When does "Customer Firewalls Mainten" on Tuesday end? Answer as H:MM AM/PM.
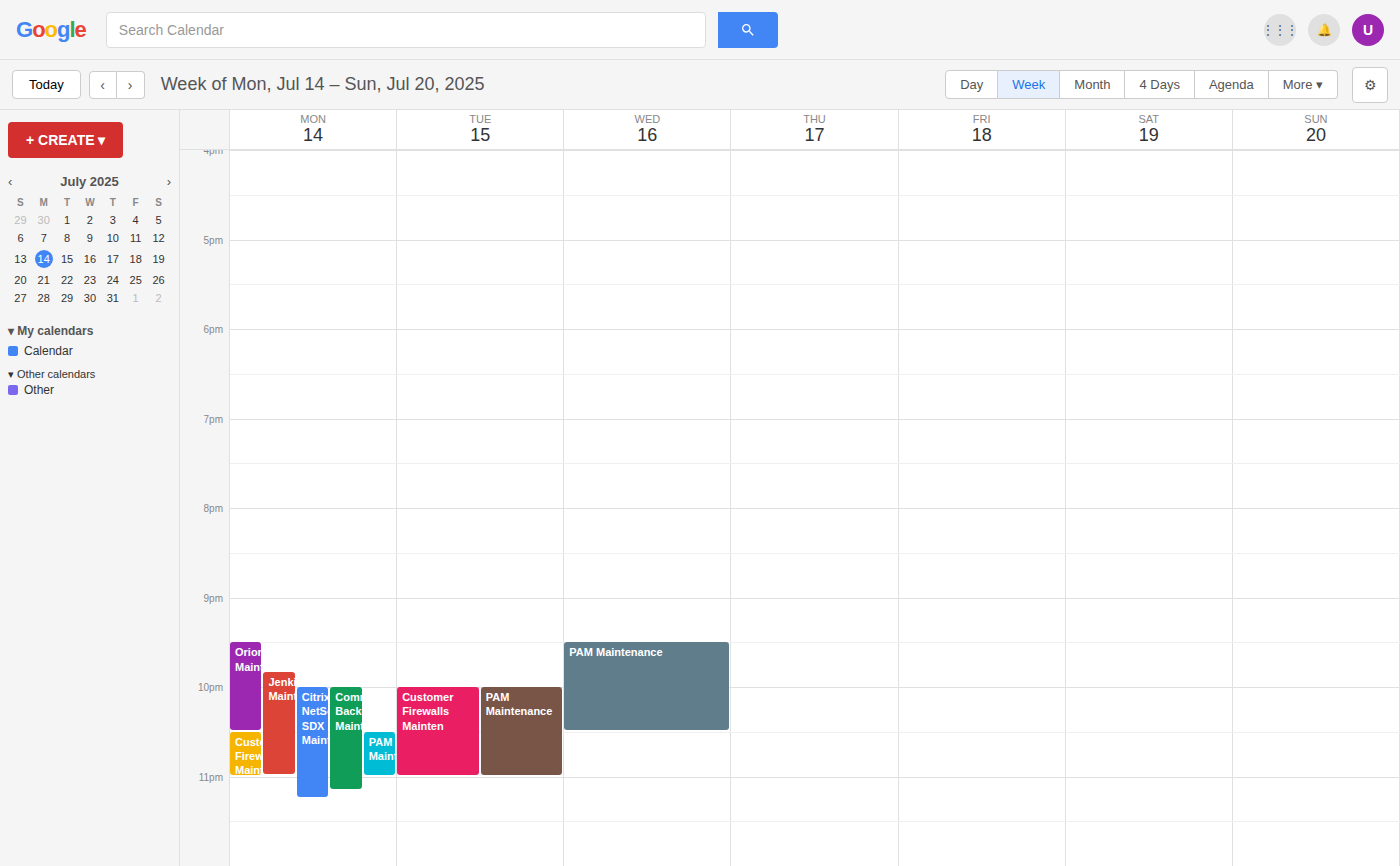
11:00 PM